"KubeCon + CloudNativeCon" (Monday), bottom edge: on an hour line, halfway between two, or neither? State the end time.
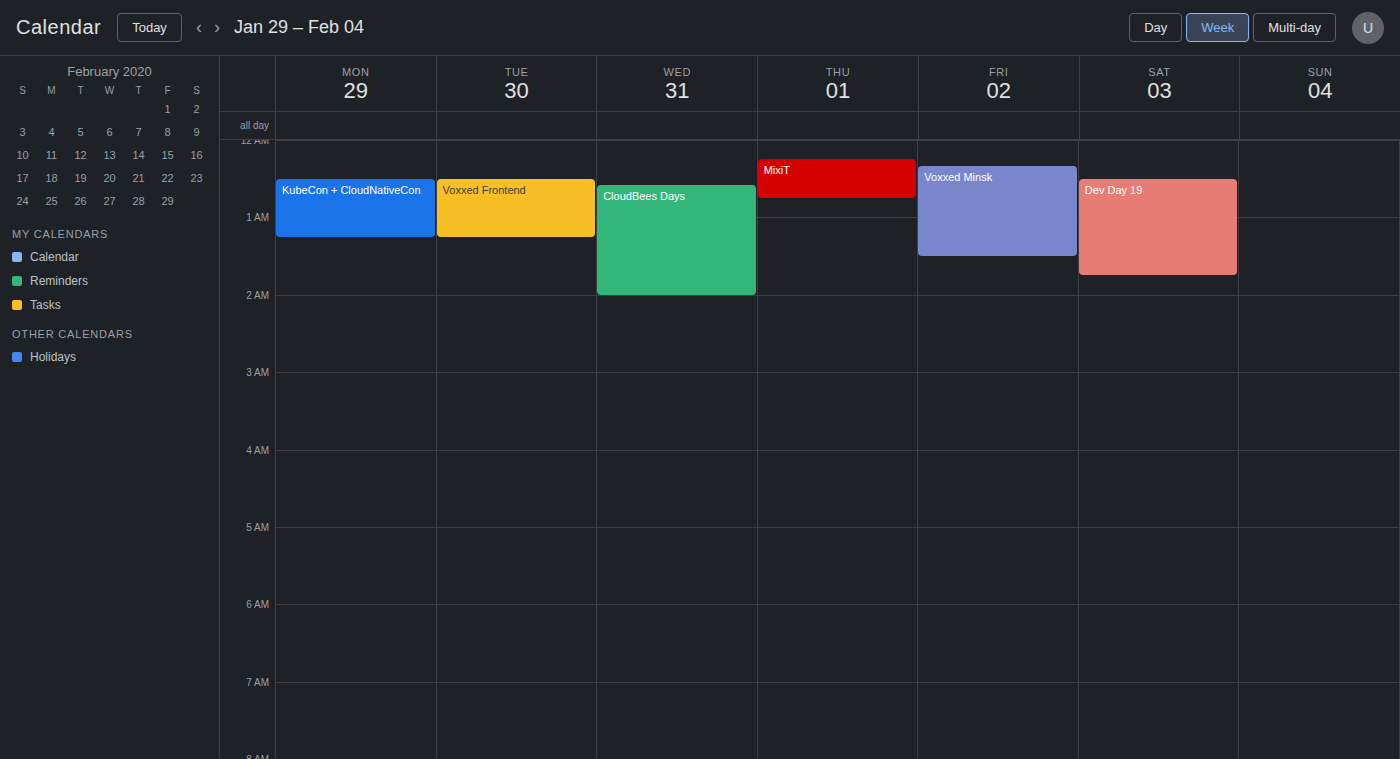
1:15 AM -- neither: a quarter of the way from the 1 AM line to the 2 AM line.